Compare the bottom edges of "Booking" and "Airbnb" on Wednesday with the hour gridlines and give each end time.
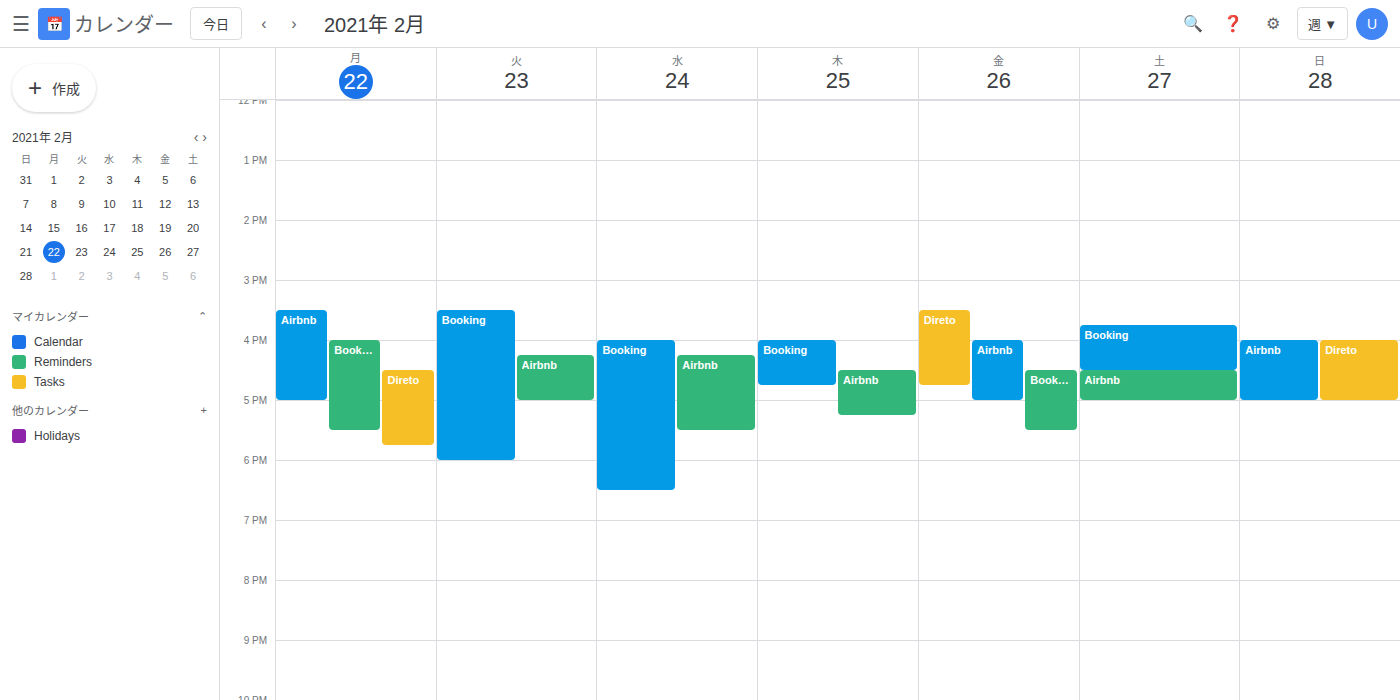
"Booking": 18:30, halfway between the 18:00 and 19:00 lines. "Airbnb": 17:30, halfway between the 17:00 and 18:00 lines.